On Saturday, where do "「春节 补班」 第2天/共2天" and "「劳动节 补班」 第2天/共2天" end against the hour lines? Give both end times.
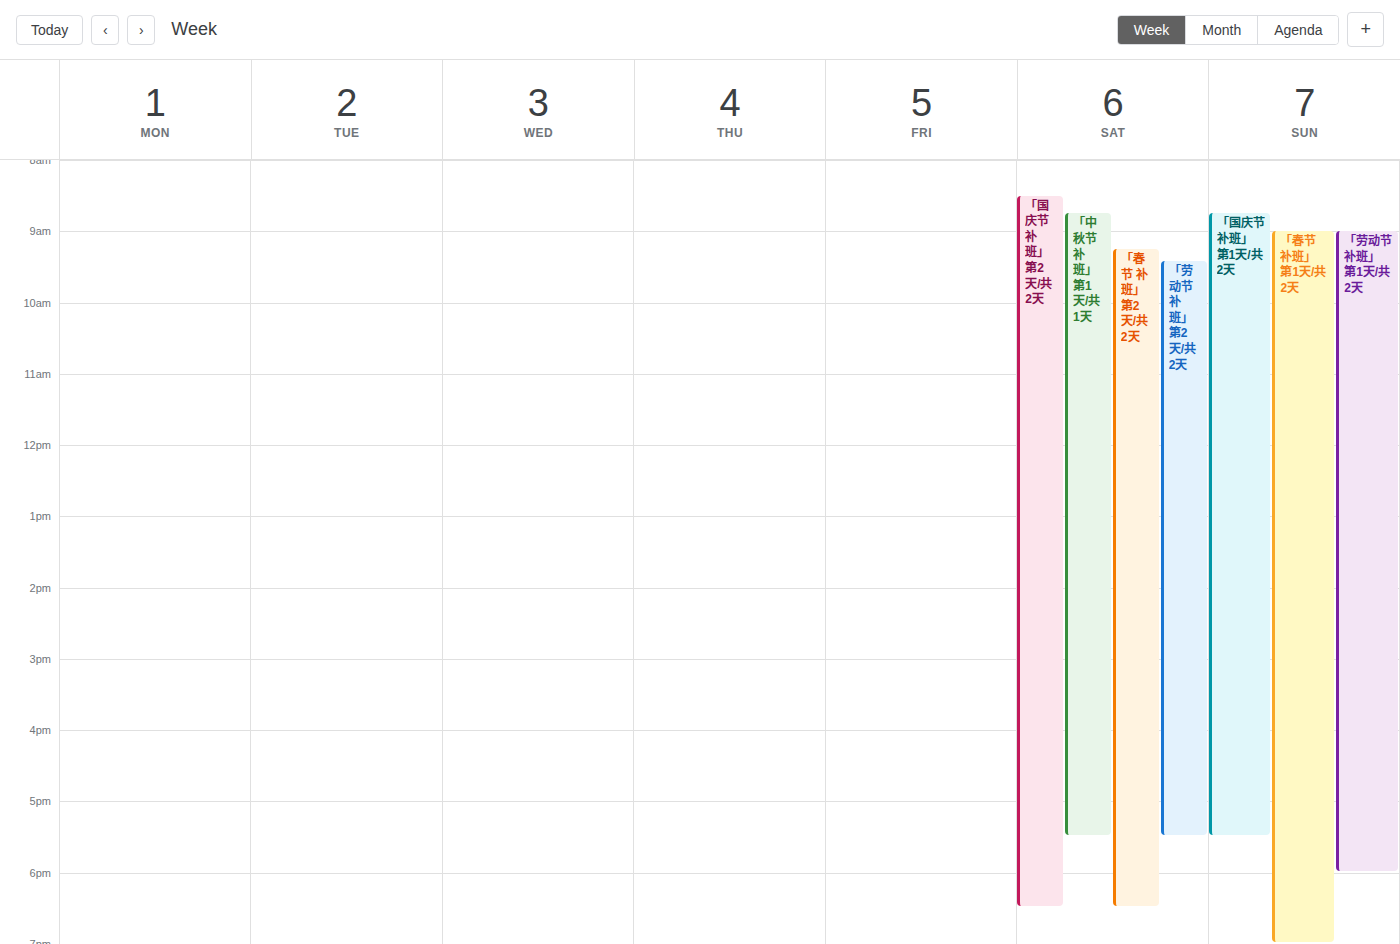
"「春节 补班」 第2天/共2天": 6:30 PM, halfway between the 6 PM and 7 PM lines. "「劳动节 补班」 第2天/共2天": 5:30 PM, halfway between the 5 PM and 6 PM lines.